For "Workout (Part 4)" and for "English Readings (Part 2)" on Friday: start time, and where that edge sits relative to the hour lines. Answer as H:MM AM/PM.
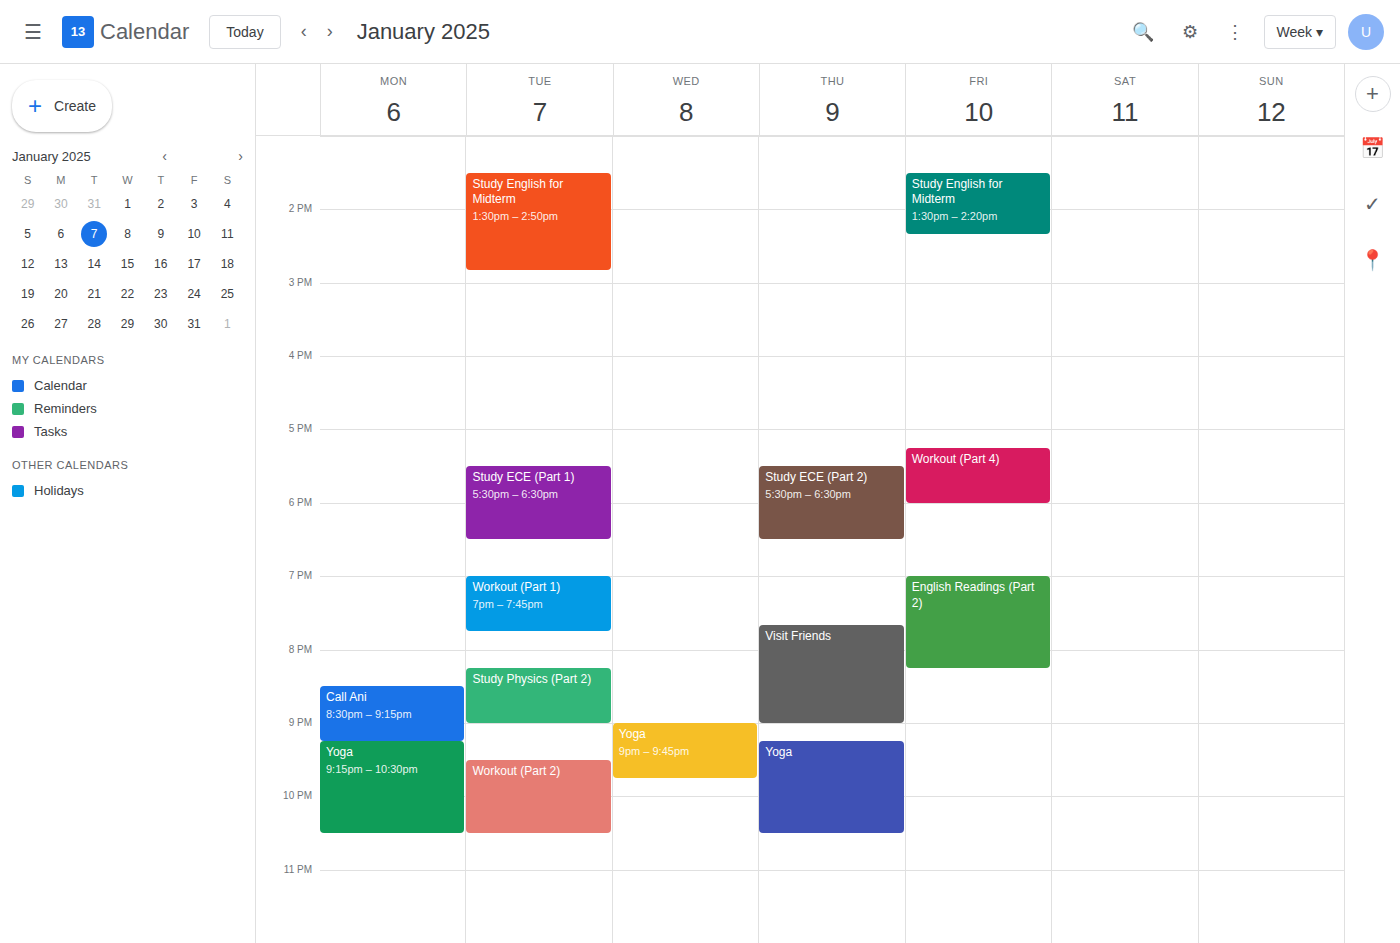
"Workout (Part 4)": 5:15 PM, neither: a quarter of the way from the 5 PM line to the 6 PM line. "English Readings (Part 2)": 7:00 PM, exactly on the 7 PM line.